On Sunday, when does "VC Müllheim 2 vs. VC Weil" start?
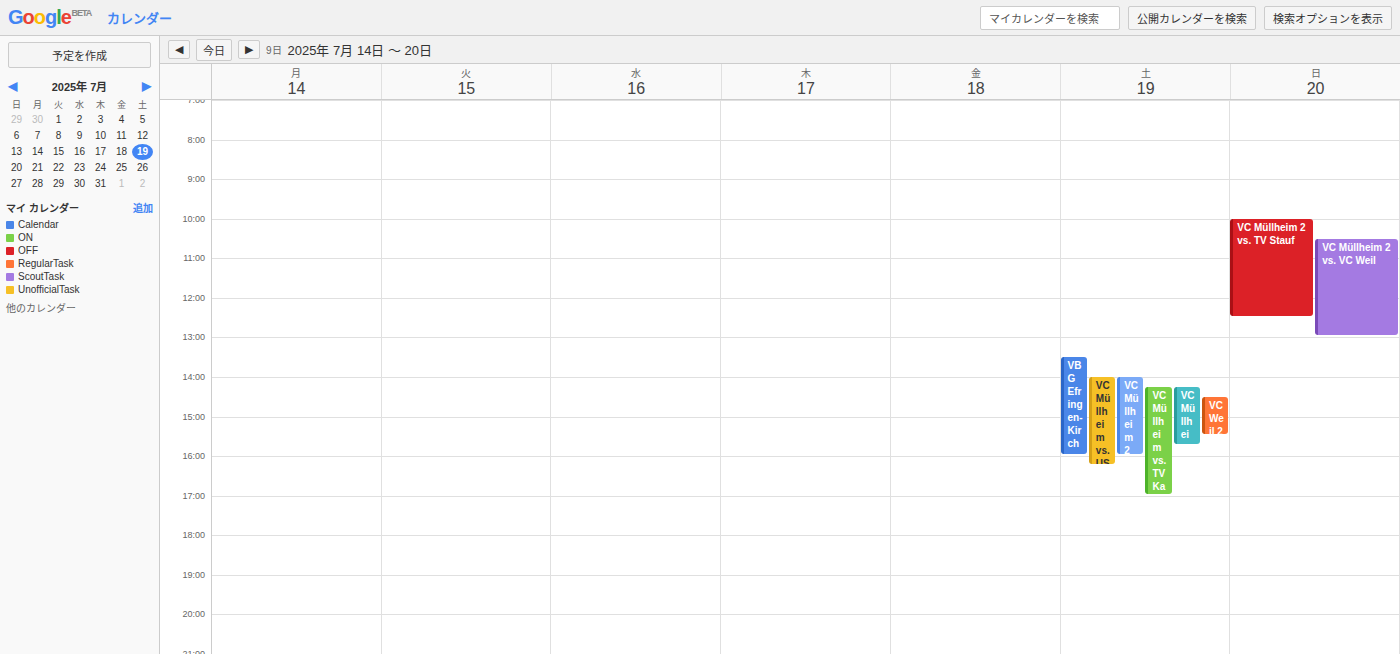
10:30 AM